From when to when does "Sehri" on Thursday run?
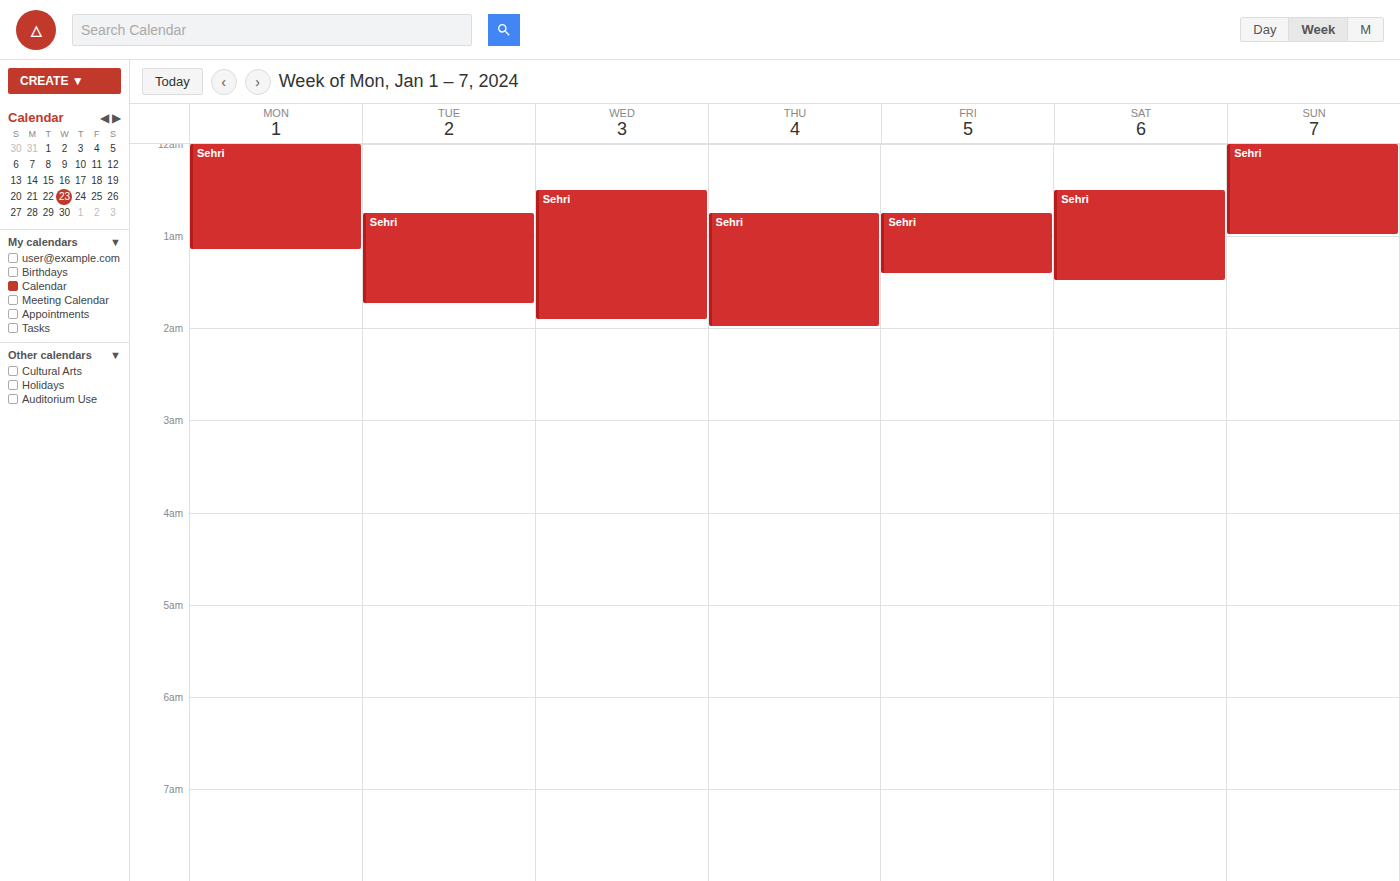
12:45 AM to 2:00 AM